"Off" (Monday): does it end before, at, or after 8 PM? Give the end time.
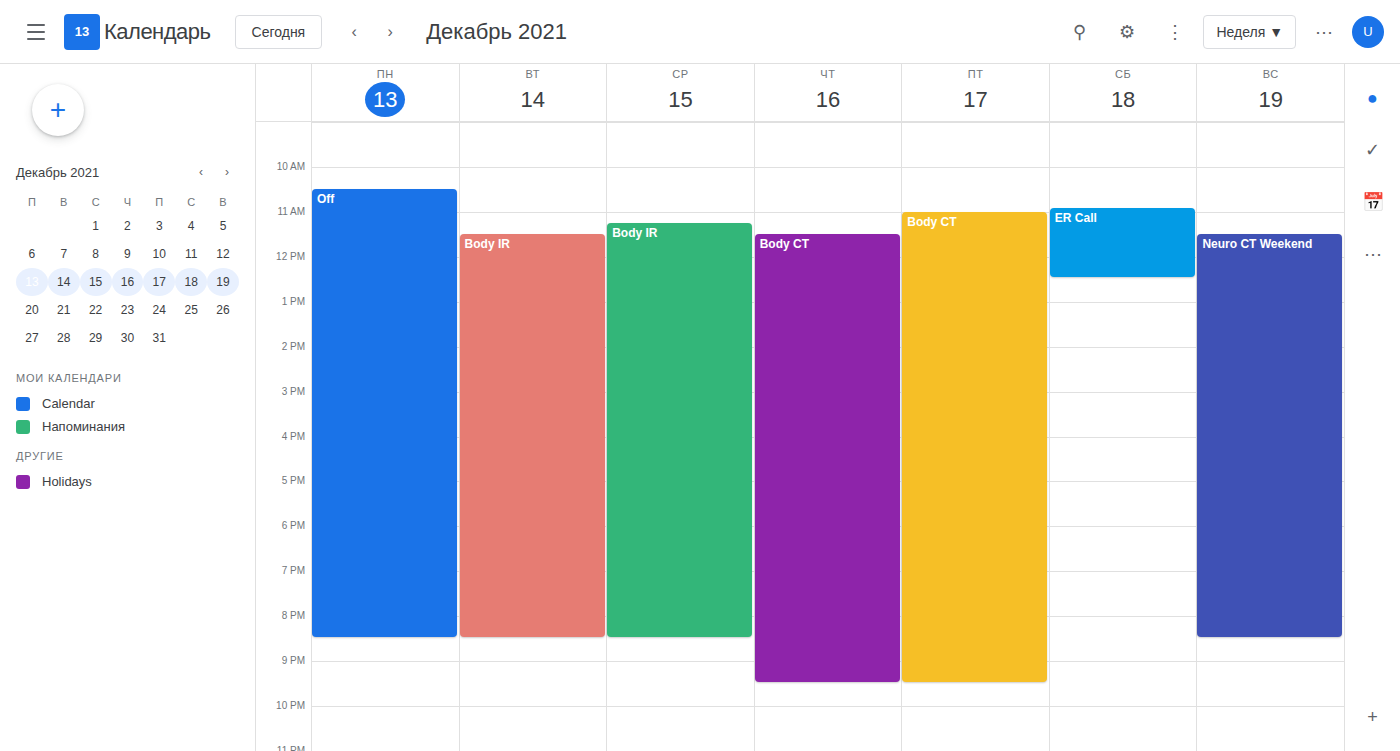
8:30 PM -- after 8 PM, 30 minutes below the 8 PM line.